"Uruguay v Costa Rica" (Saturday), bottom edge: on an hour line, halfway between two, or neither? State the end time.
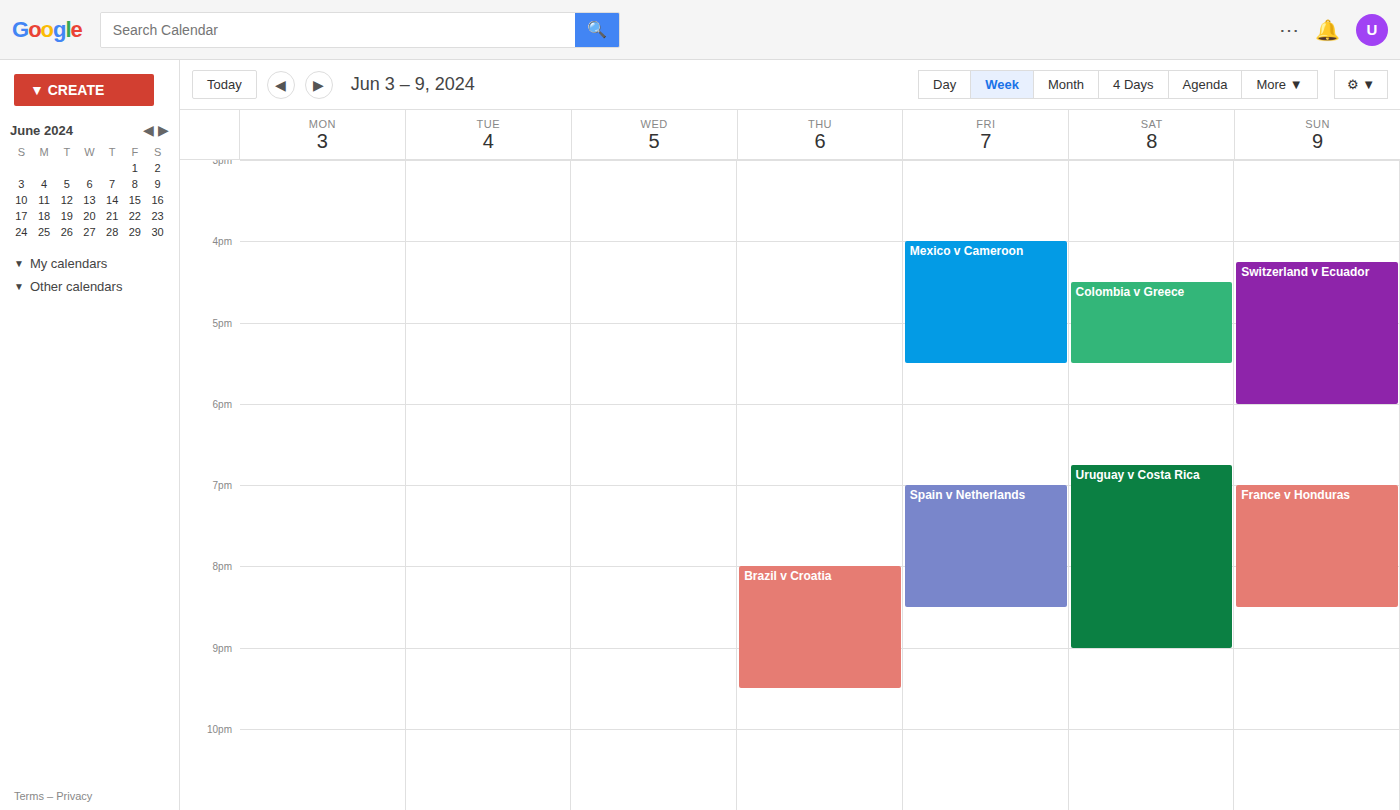
9:00 PM -- exactly on the 9 PM line.